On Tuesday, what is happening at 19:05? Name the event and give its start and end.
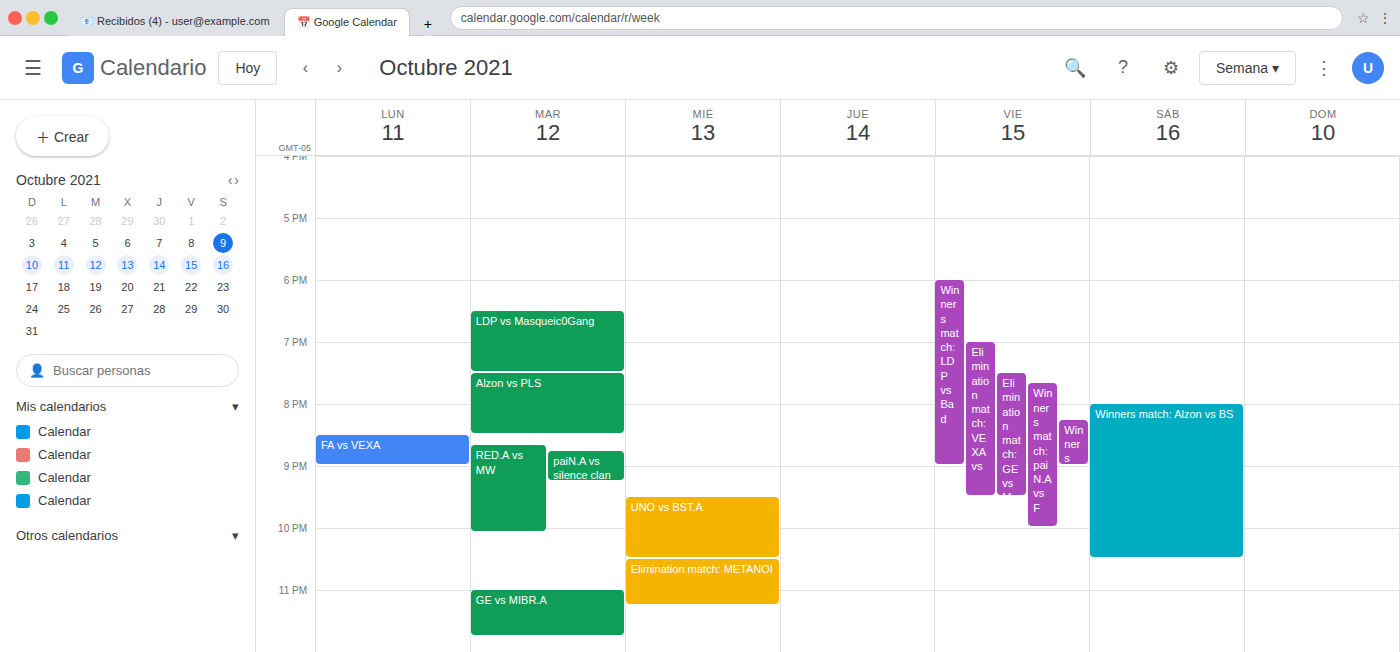
"LDP vs Masqueic0Gang", 18:30 to 19:30